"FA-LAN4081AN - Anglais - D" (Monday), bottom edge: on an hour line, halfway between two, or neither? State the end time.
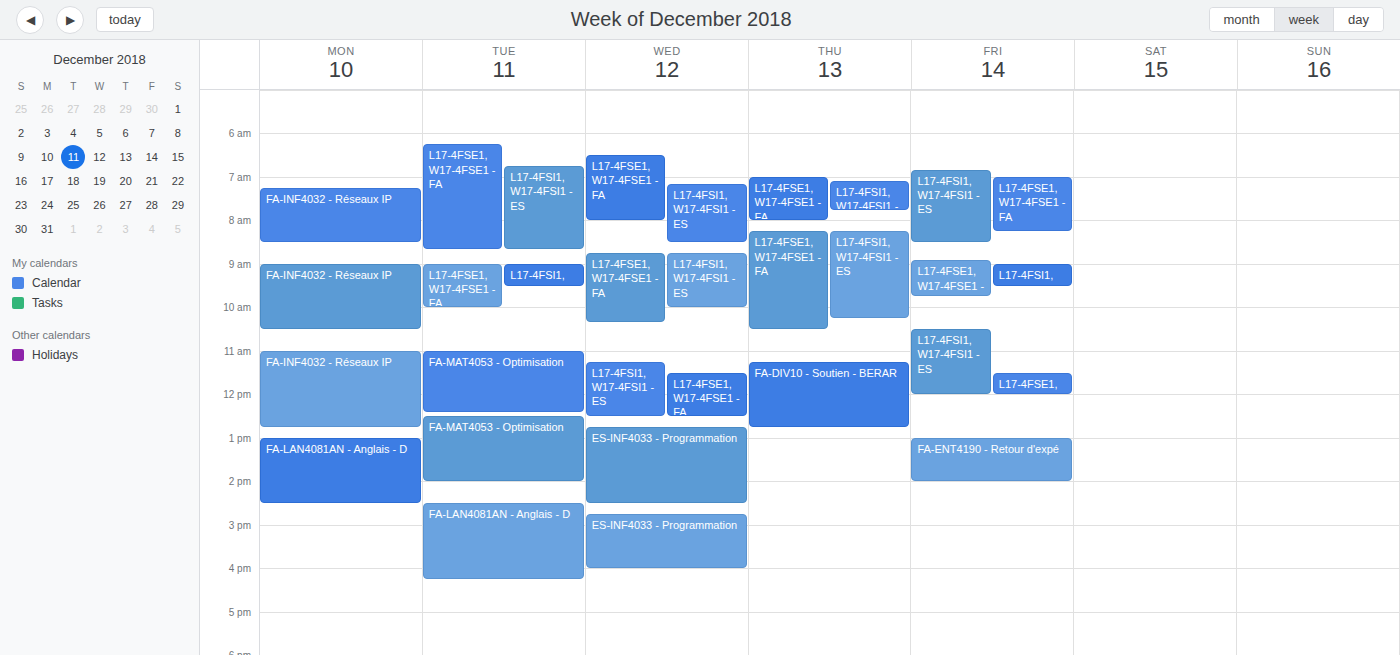
2:30 PM -- halfway between the 2 PM and 3 PM lines.